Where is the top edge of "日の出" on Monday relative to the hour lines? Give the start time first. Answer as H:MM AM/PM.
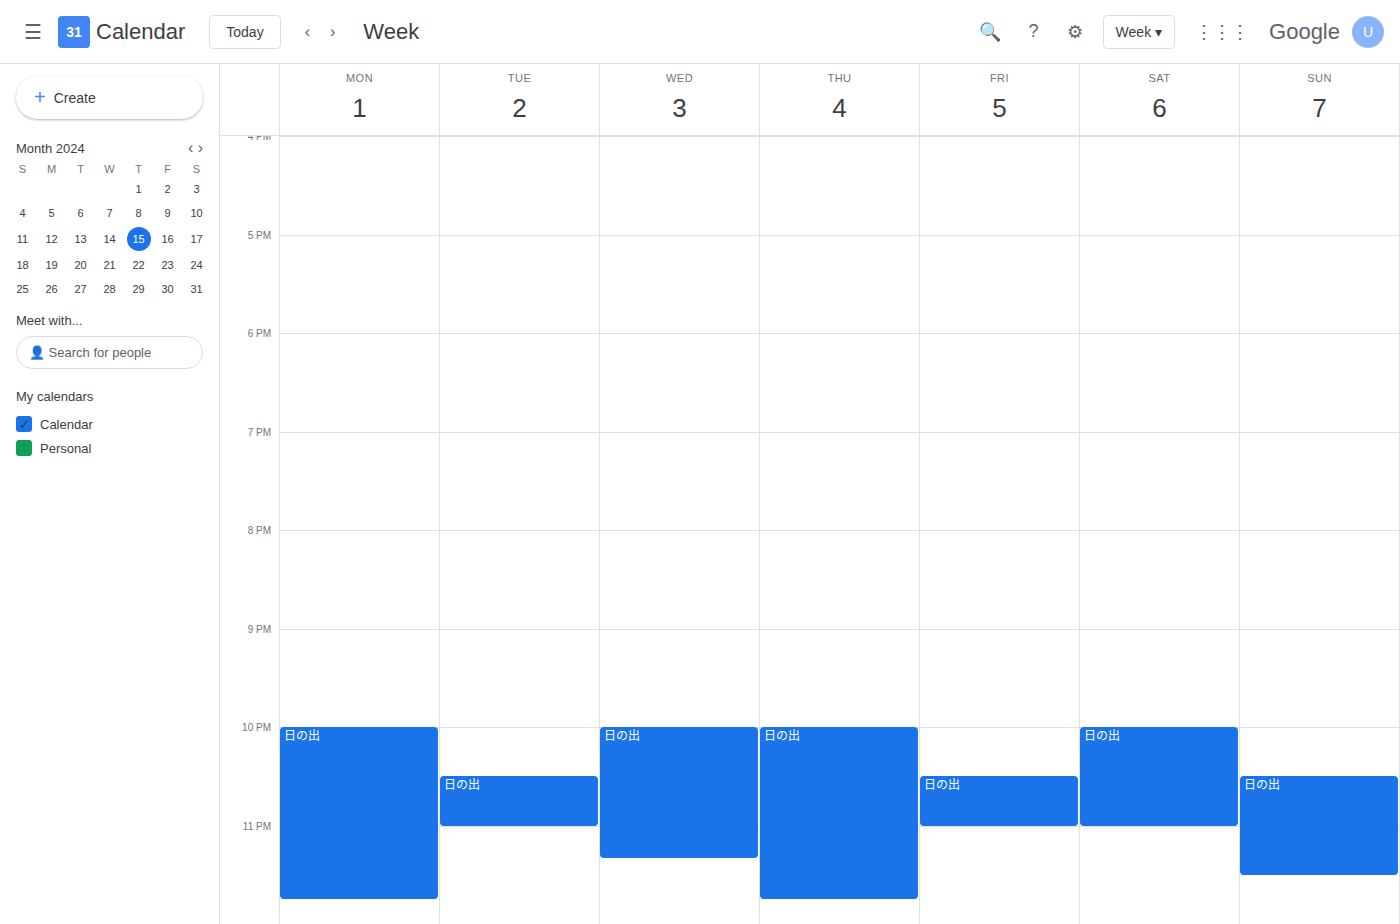
10:00 PM -- exactly on the 10 PM line.